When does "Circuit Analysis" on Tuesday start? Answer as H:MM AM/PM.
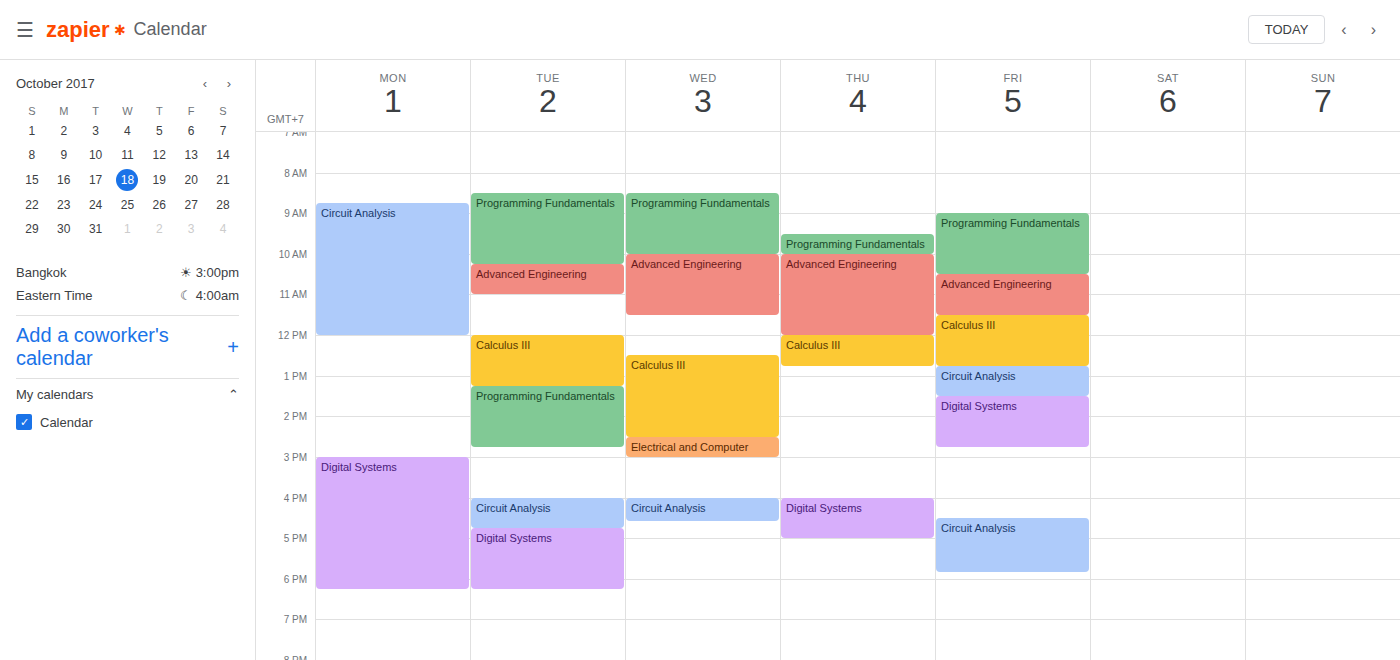
4:00 PM